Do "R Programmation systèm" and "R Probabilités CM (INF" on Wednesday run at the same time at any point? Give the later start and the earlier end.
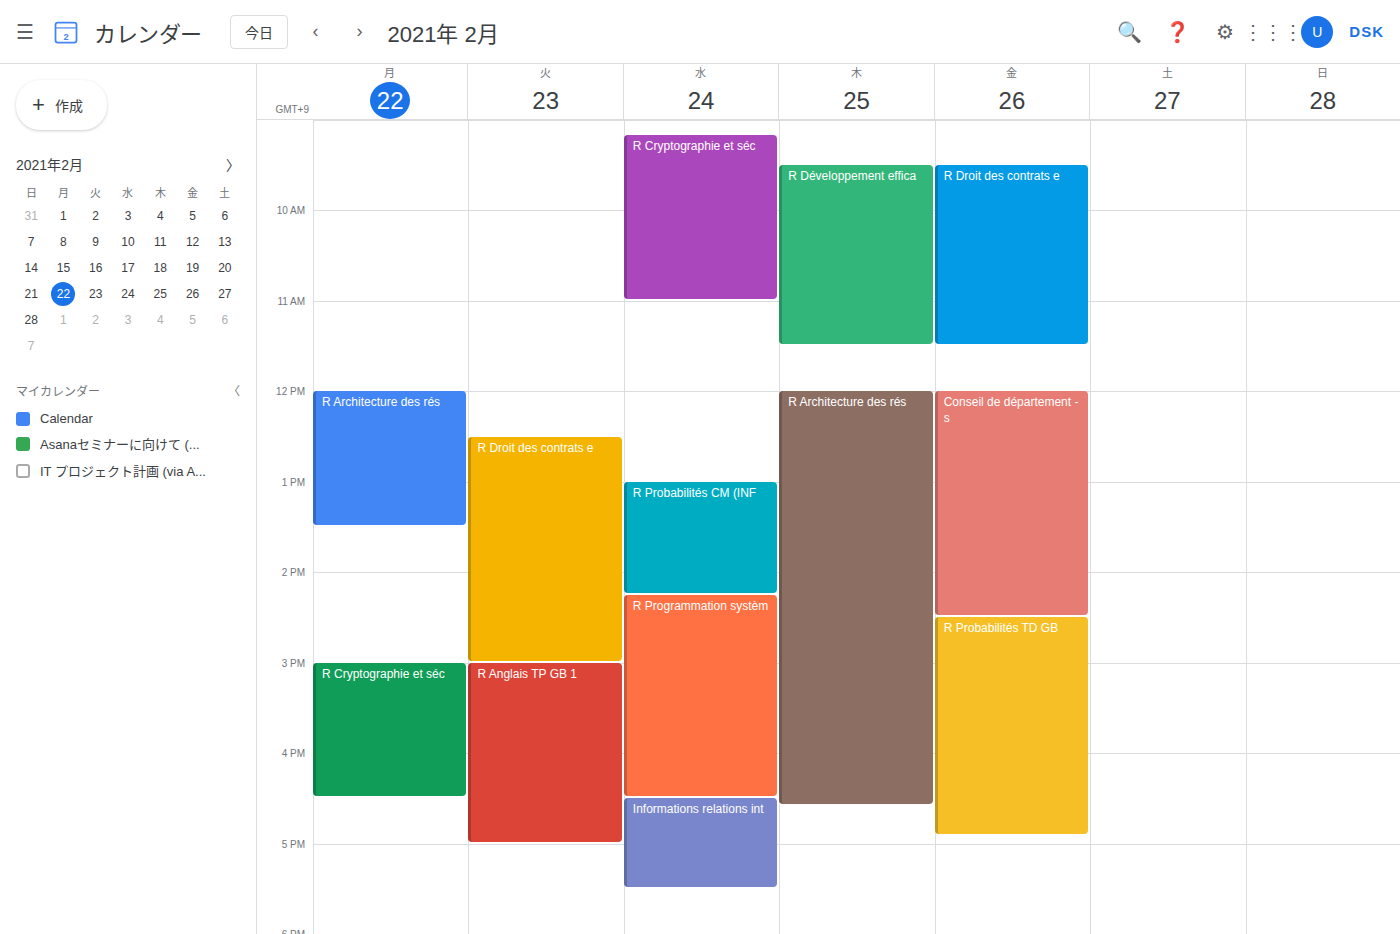
"R Probabilités CM (INF" ends at 2:15 PM, exactly when "R Programmation systèm" starts -- they touch but do not overlap.